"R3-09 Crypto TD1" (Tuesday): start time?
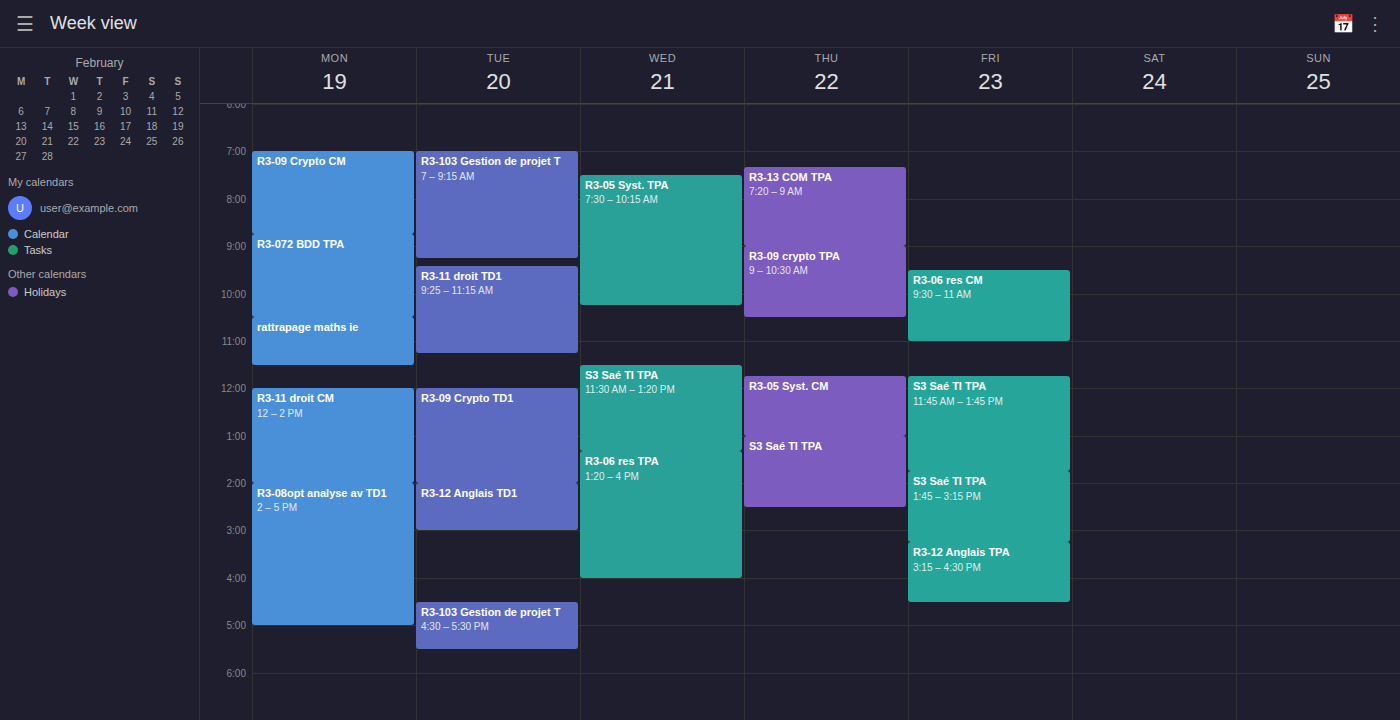
12:00 PM